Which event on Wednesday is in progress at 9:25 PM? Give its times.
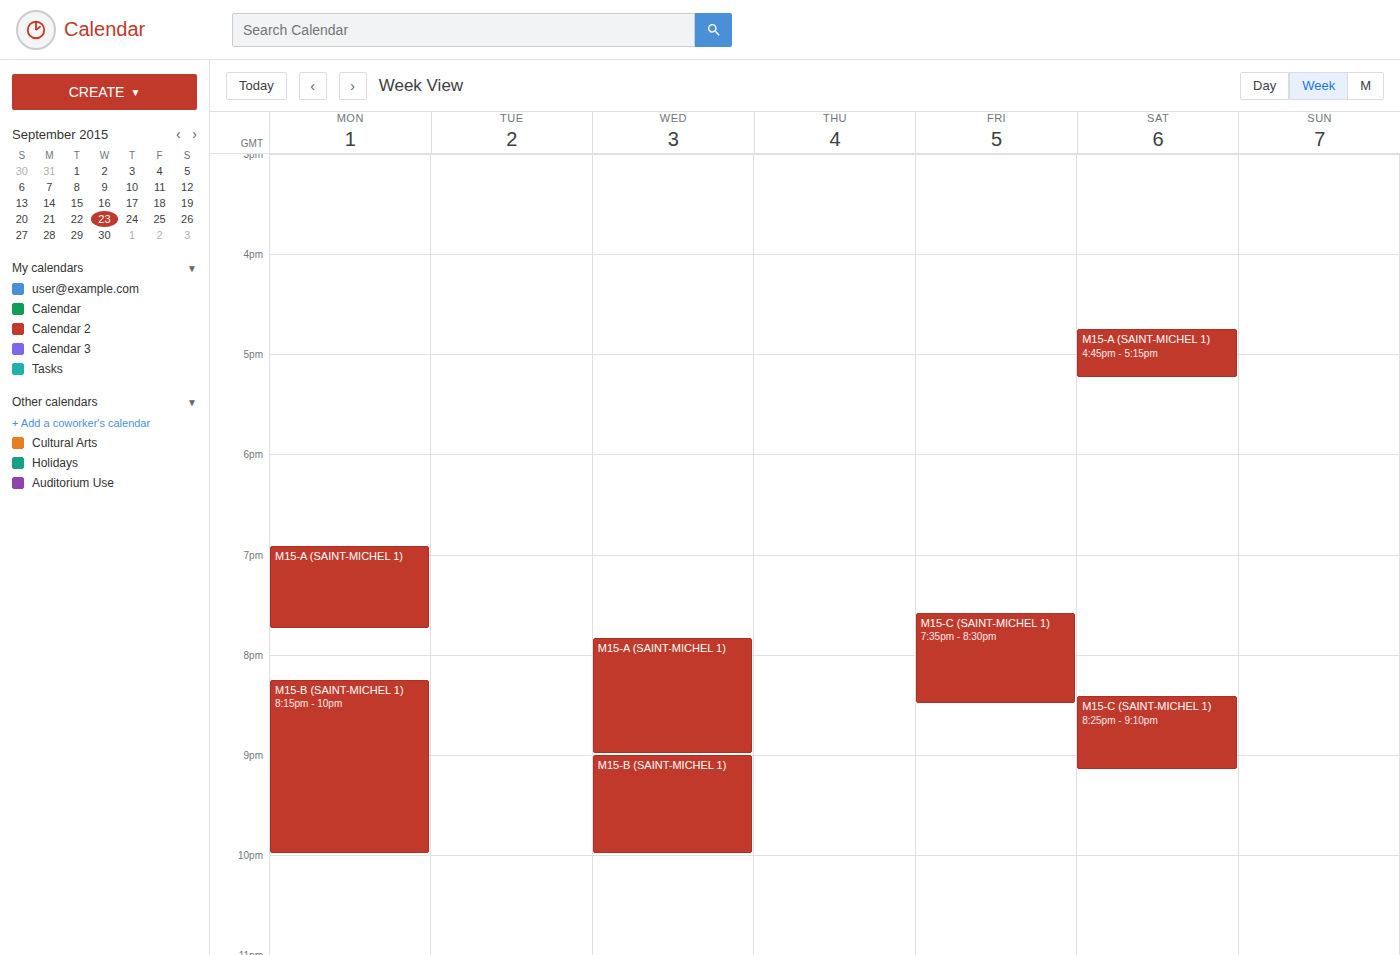
"M15-B (SAINT-MICHEL 1)", 9:00 PM to 10:00 PM